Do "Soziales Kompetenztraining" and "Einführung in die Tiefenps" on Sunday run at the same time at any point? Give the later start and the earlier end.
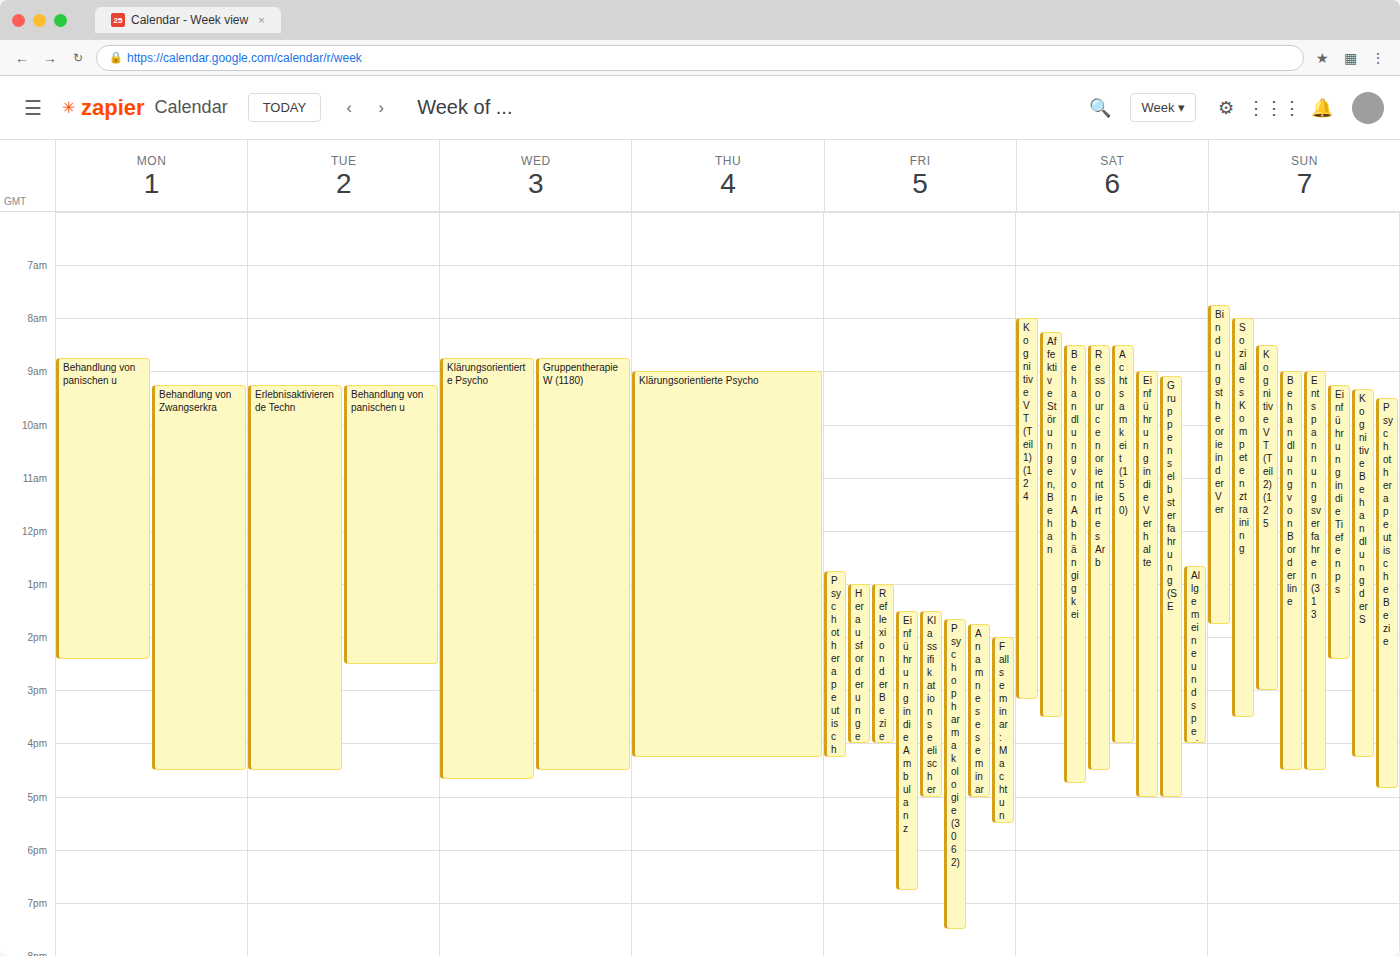
"Einführung in die Tiefenps" runs 9:15 AM to 2:25 PM, inside "Soziales Kompetenztraining" -- they overlap.